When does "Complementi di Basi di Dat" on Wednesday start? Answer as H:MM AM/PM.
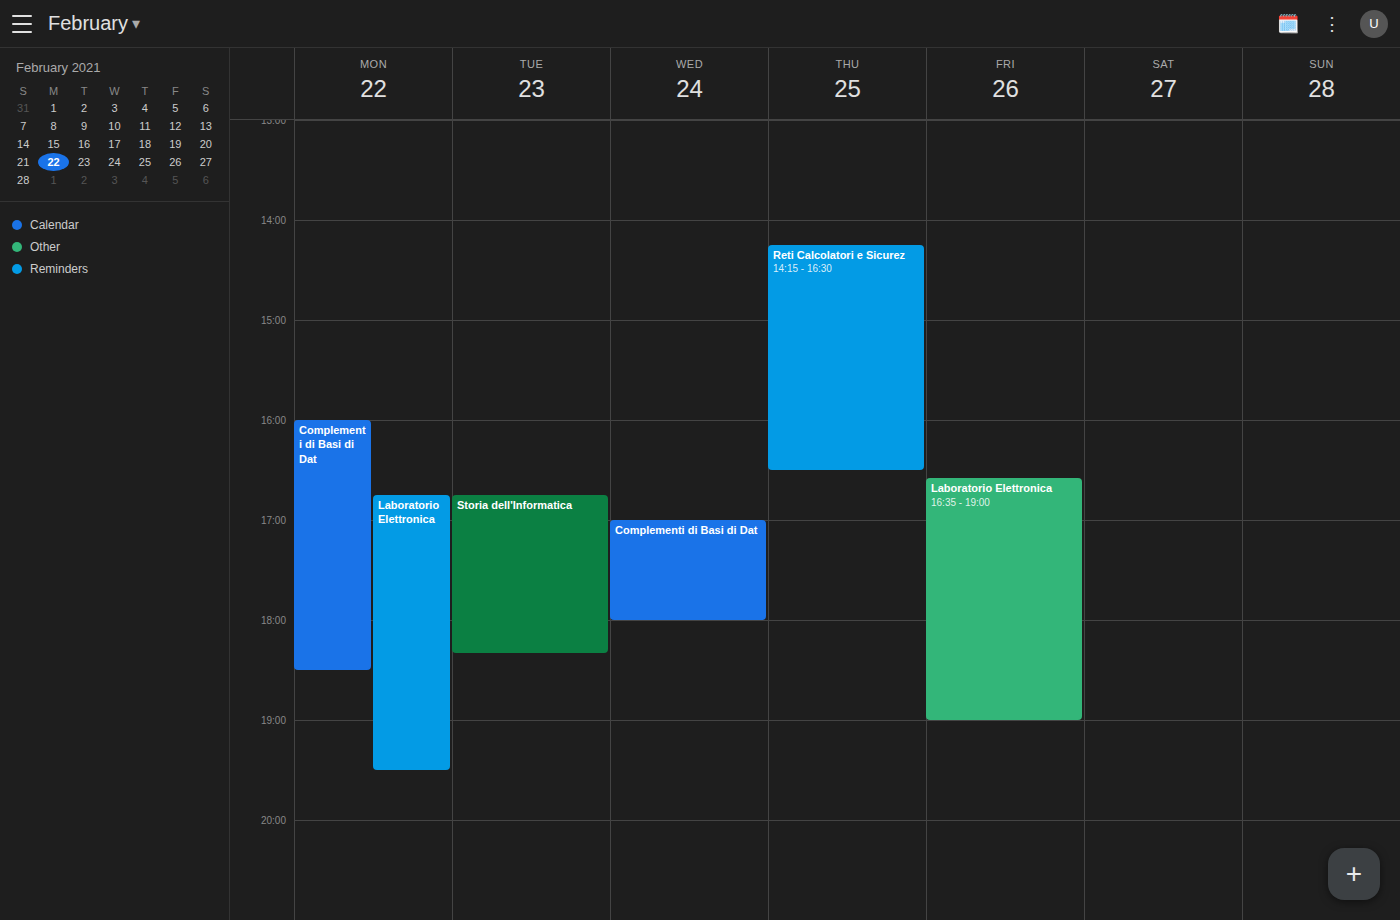
5:00 PM